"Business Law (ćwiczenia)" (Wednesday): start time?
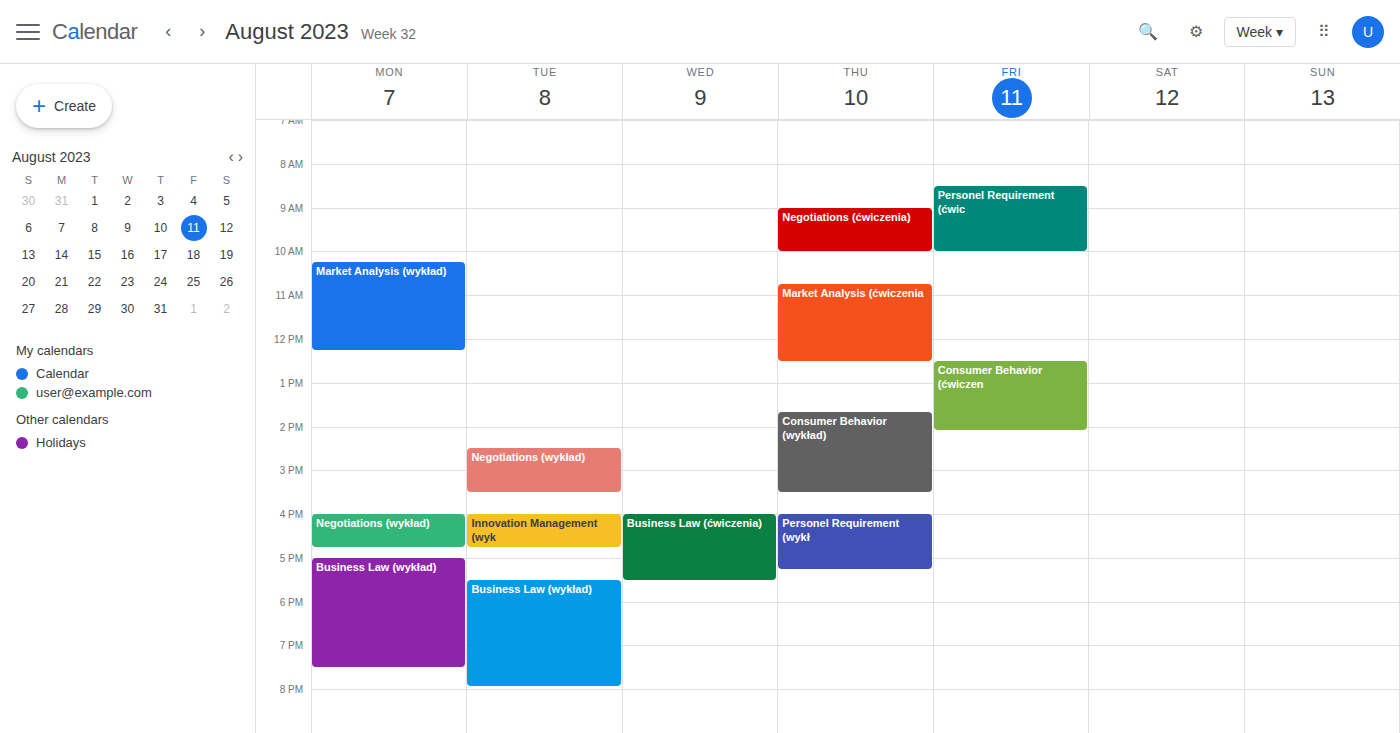
4:00 PM